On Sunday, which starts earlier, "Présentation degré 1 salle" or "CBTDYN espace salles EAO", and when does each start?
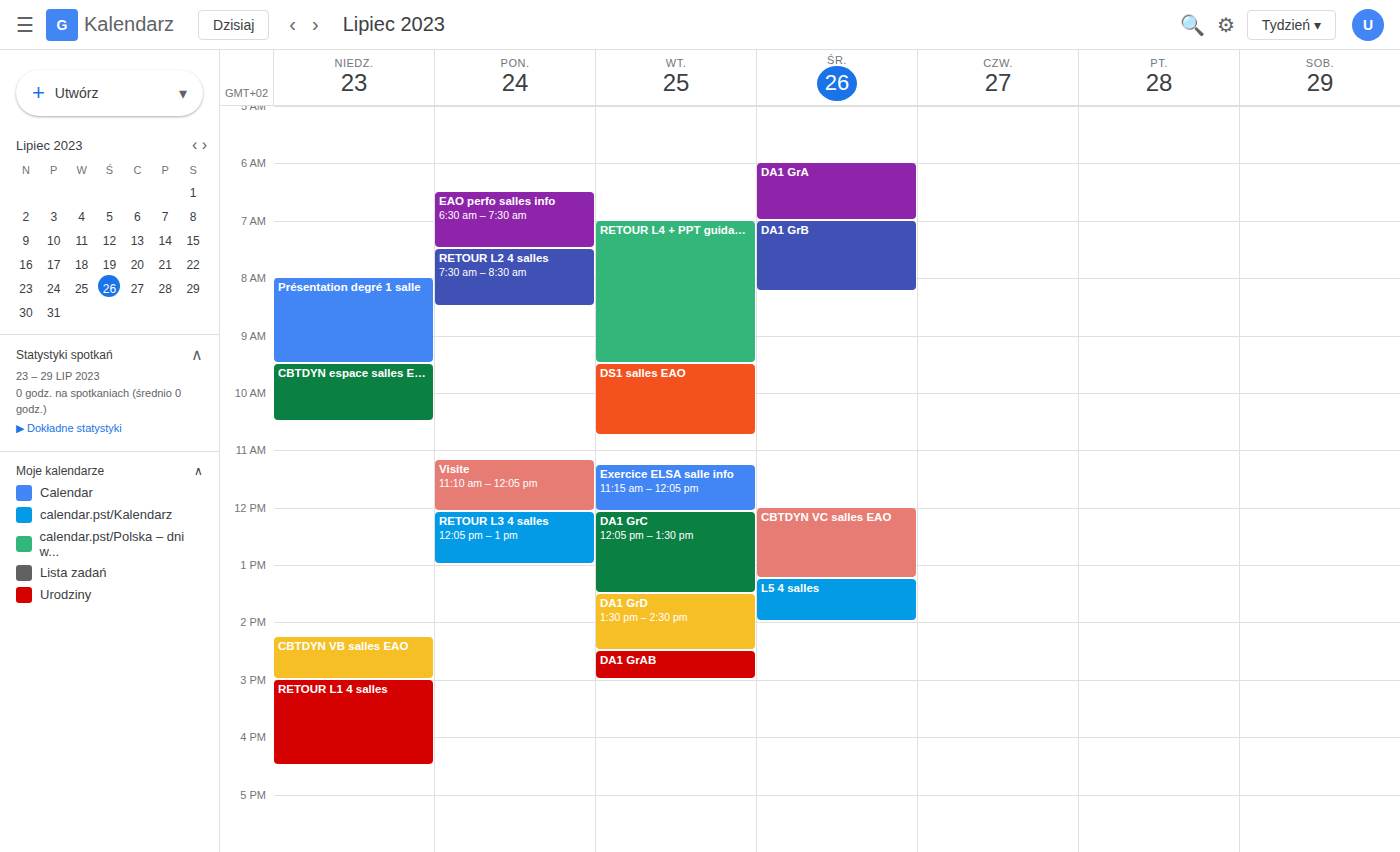
"Présentation degré 1 salle" 8:00 AM; "CBTDYN espace salles EAO" 9:30 AM.